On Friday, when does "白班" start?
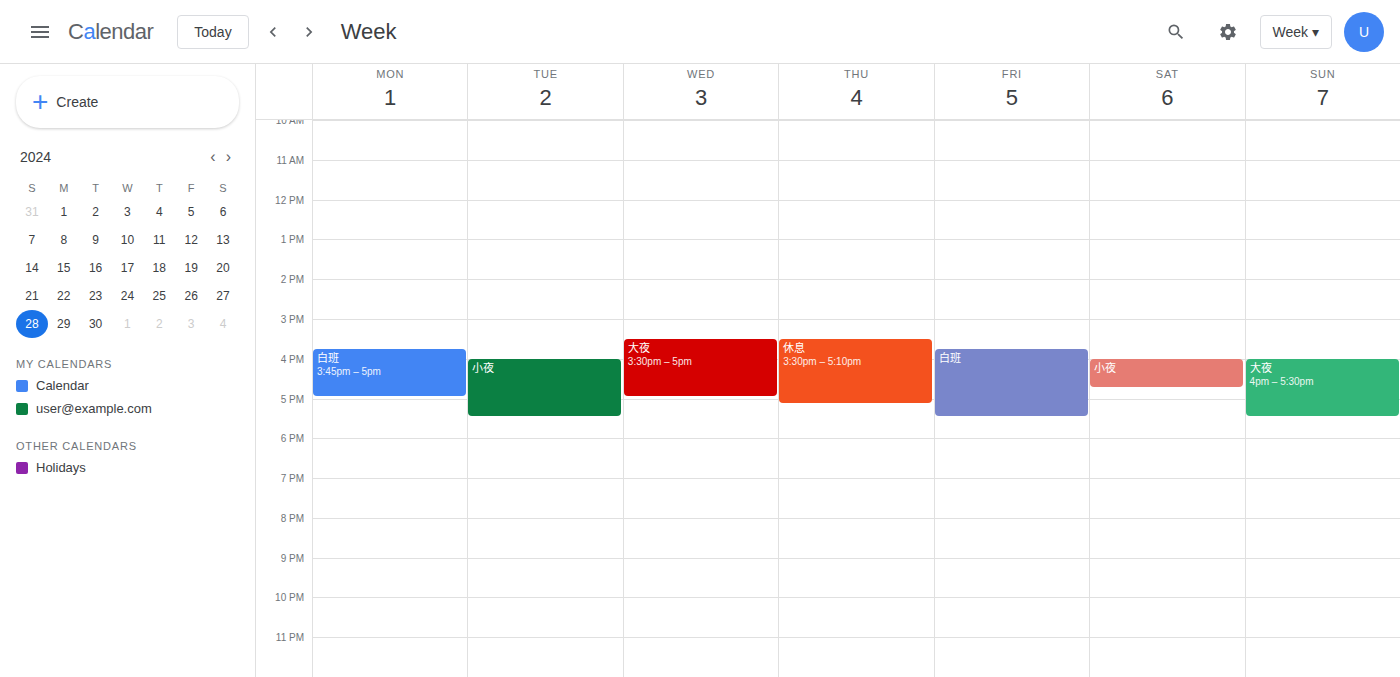
15:45